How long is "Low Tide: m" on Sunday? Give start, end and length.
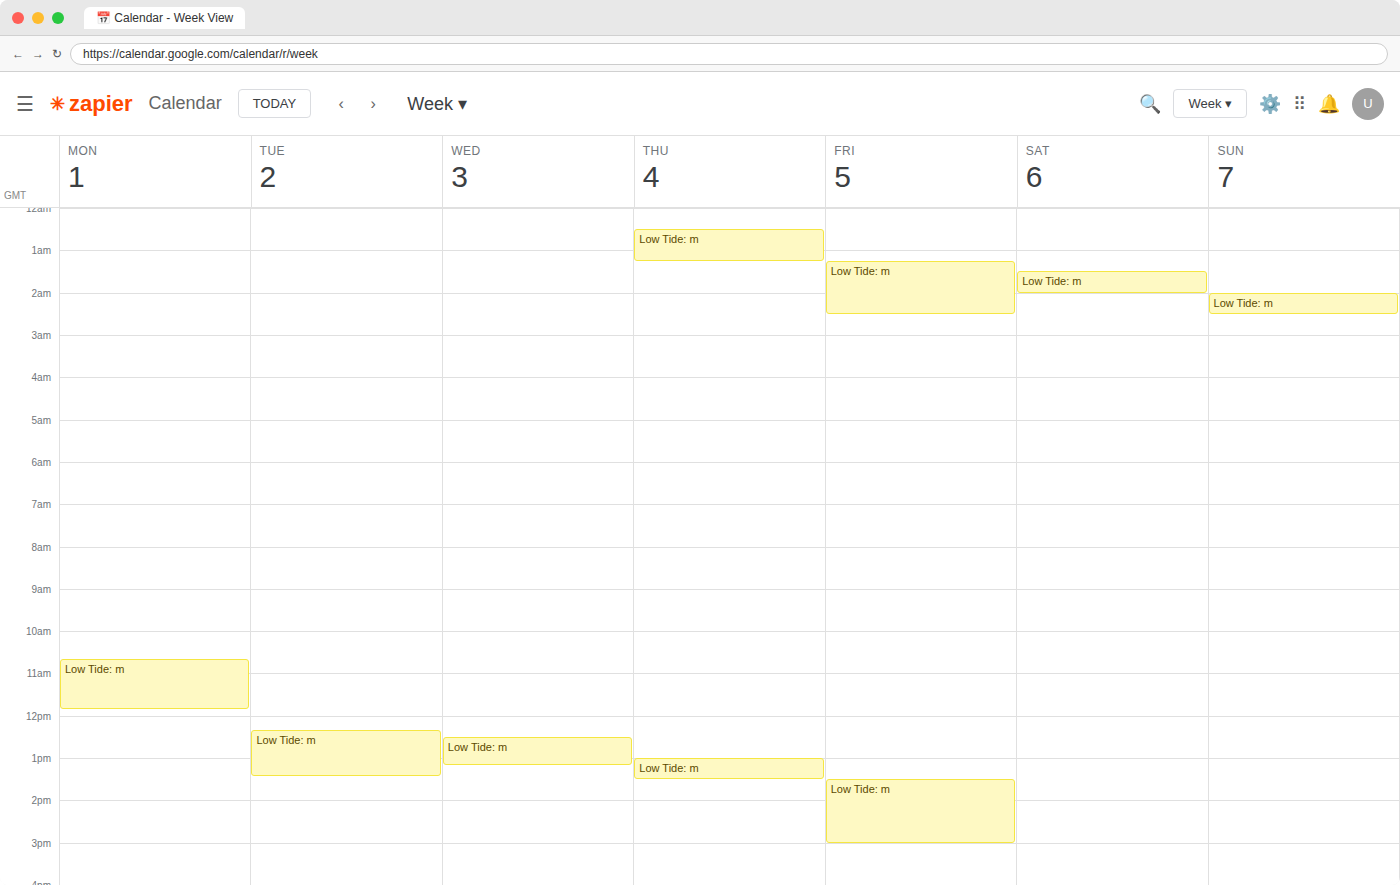
2:00 AM to 2:30 AM, 30 minutes